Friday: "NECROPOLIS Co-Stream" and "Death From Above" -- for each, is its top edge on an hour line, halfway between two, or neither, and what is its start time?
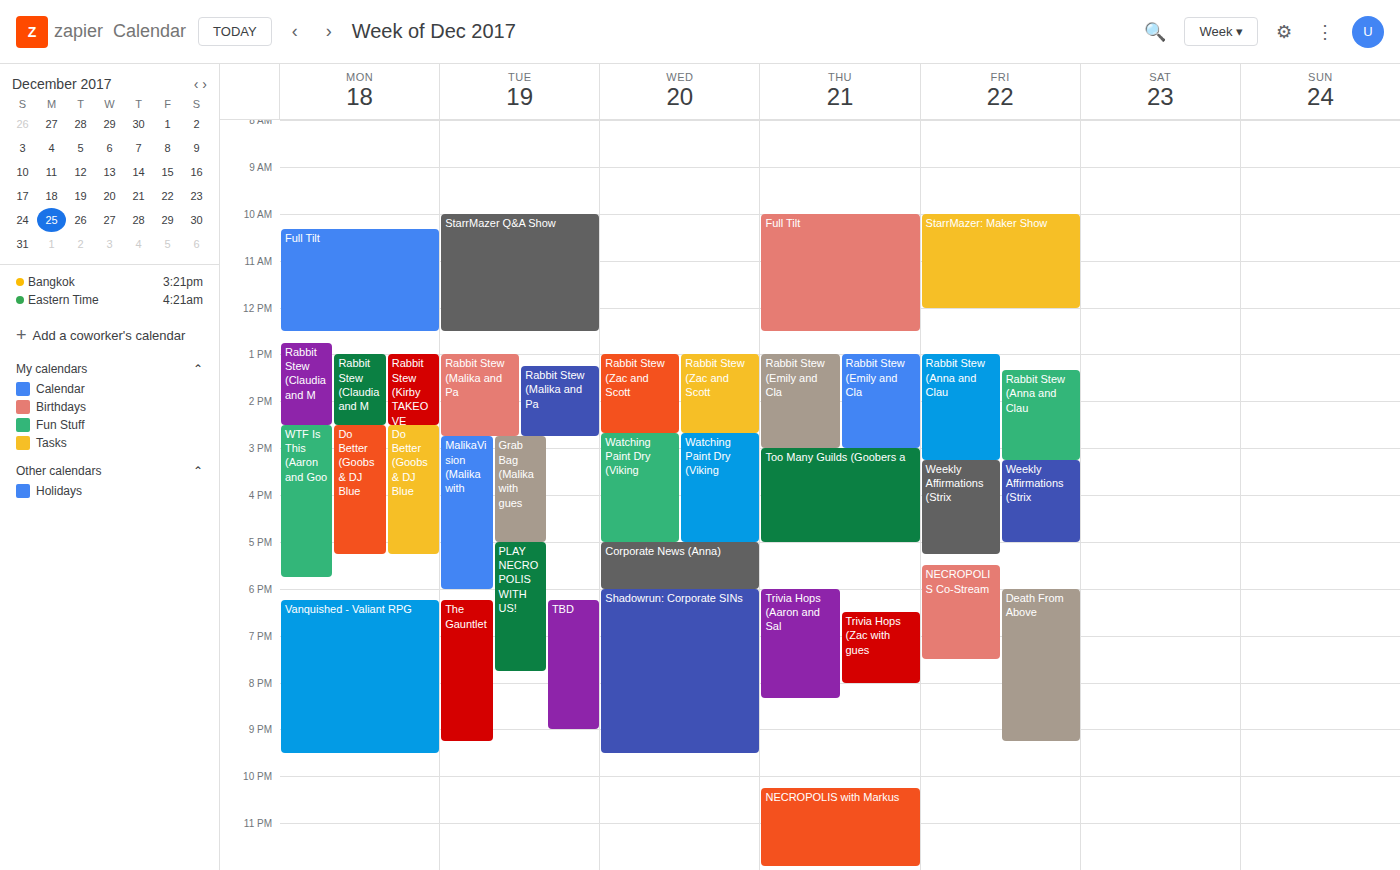
"NECROPOLIS Co-Stream": 5:30 PM, halfway between the 5 PM and 6 PM lines. "Death From Above": 6:00 PM, exactly on the 6 PM line.